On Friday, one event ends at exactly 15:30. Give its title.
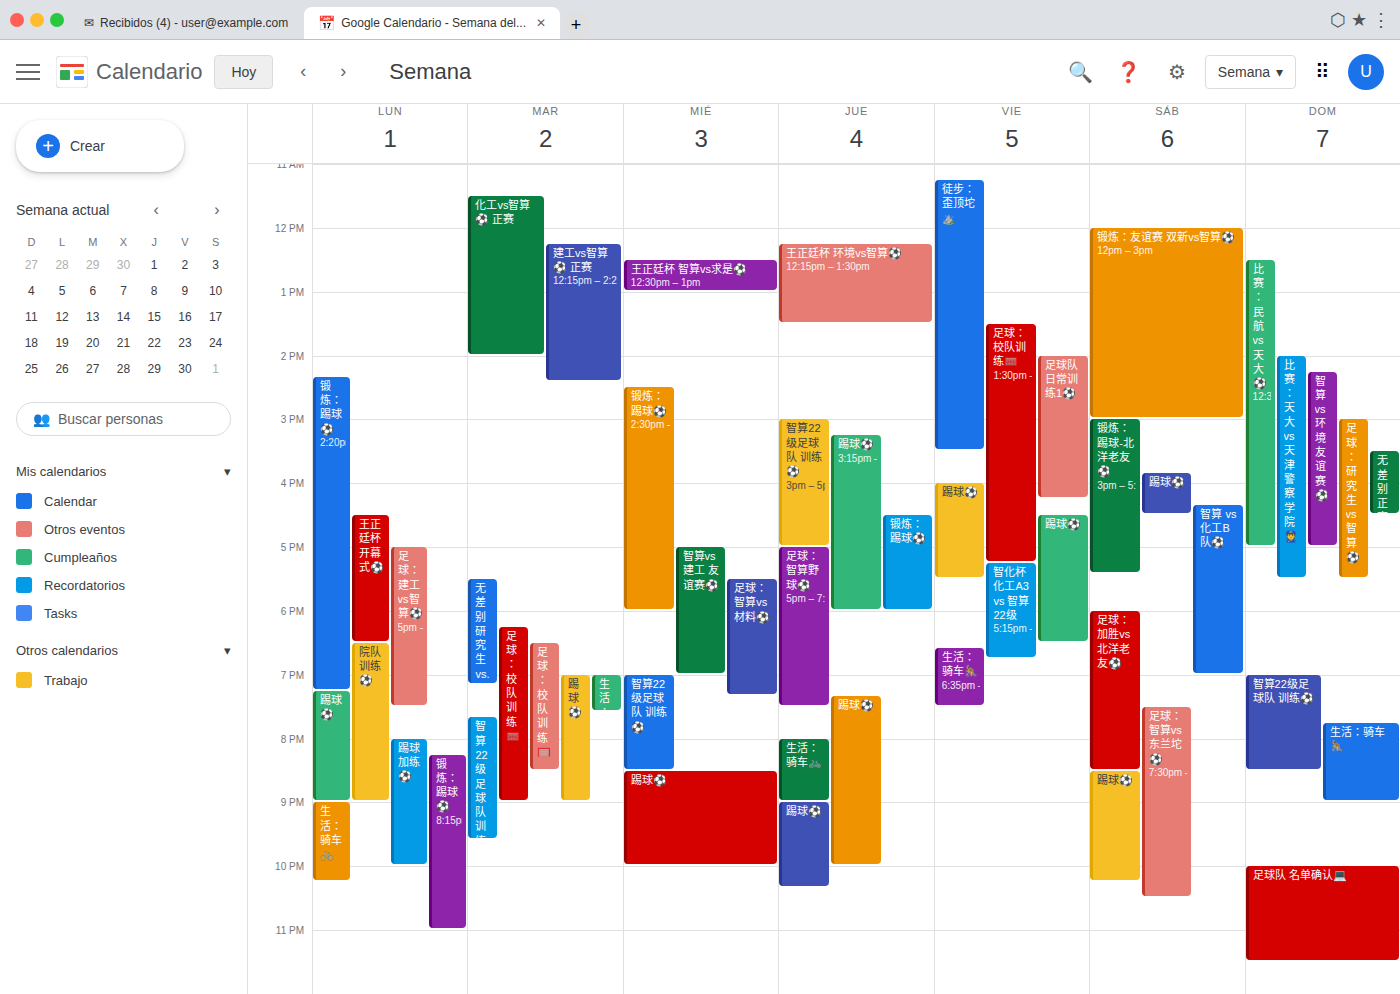
"徒步：歪顶坨⛰️"